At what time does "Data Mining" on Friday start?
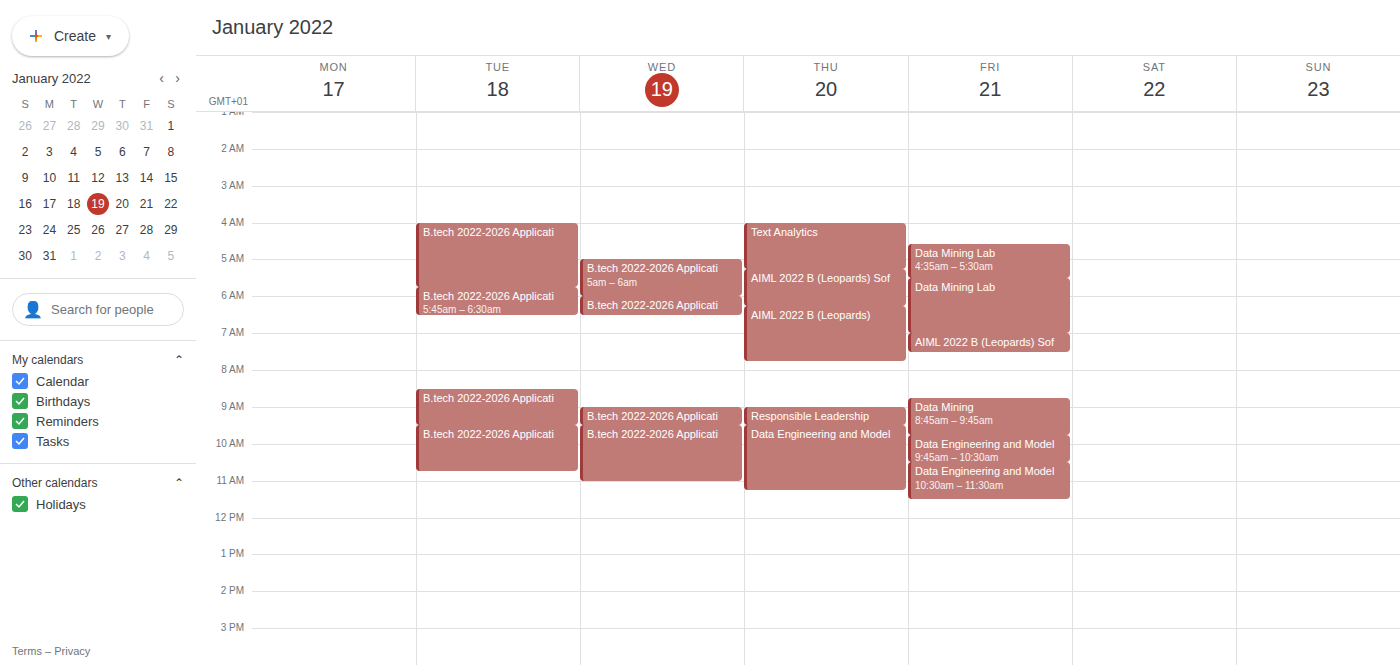
8:45 AM